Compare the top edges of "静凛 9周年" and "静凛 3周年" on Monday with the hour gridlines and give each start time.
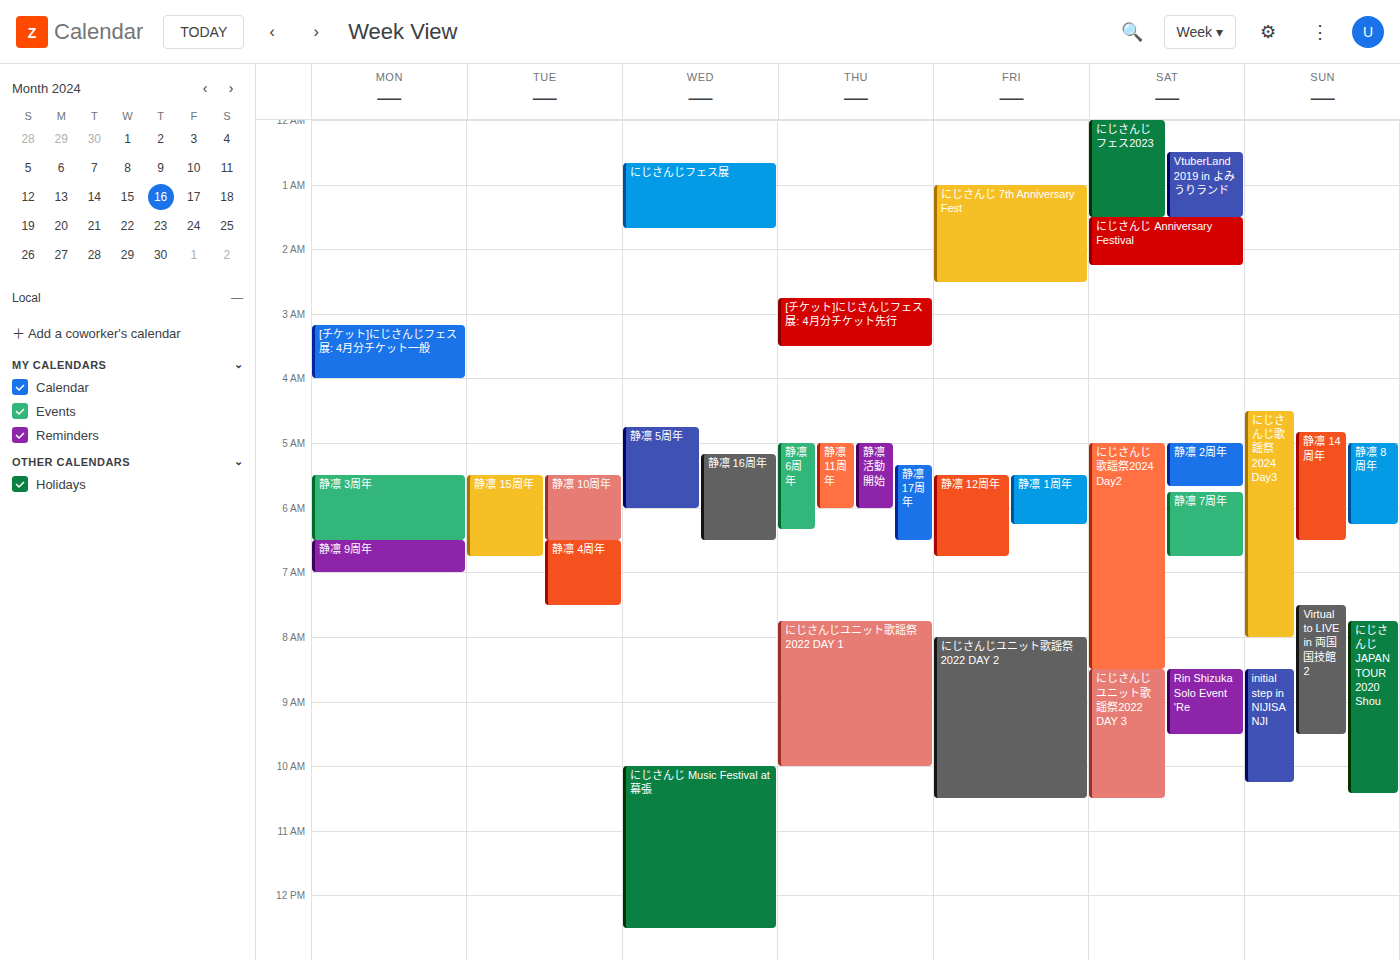
"静凛 9周年": 6:30 AM, halfway between the 6 AM and 7 AM lines. "静凛 3周年": 5:30 AM, halfway between the 5 AM and 6 AM lines.